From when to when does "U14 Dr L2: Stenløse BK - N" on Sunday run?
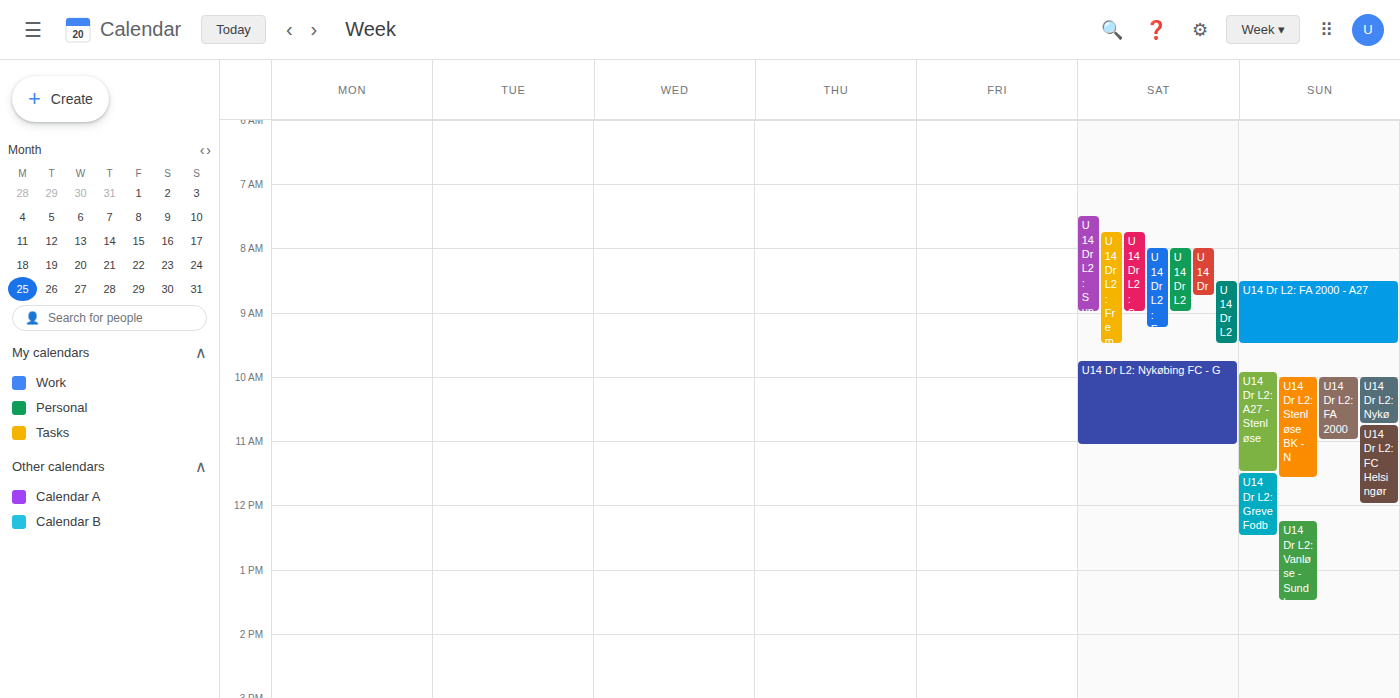
10:00 AM to 11:35 AM